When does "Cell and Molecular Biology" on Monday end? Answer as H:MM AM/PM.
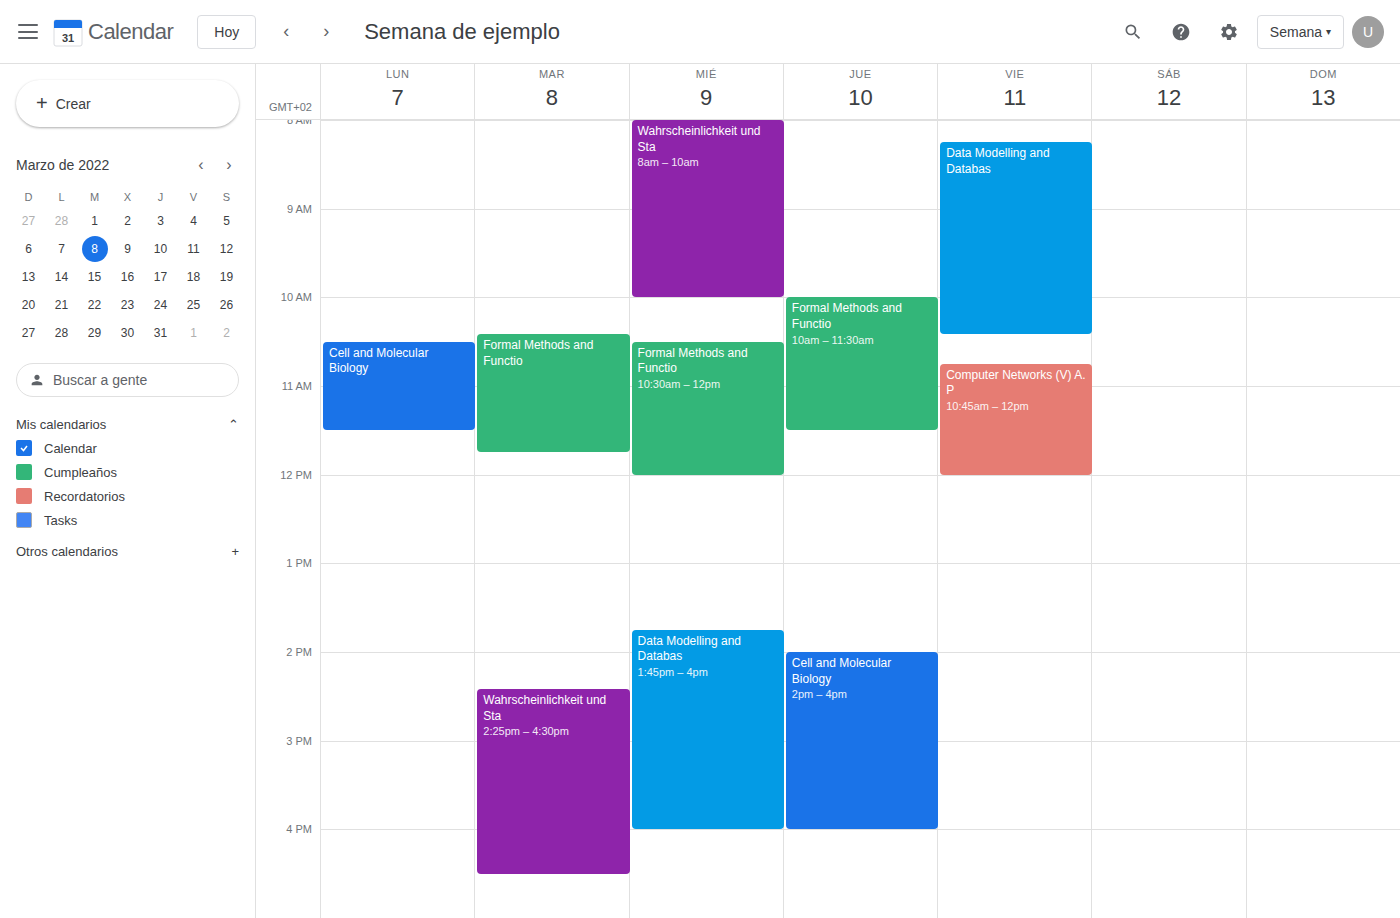
11:30 AM